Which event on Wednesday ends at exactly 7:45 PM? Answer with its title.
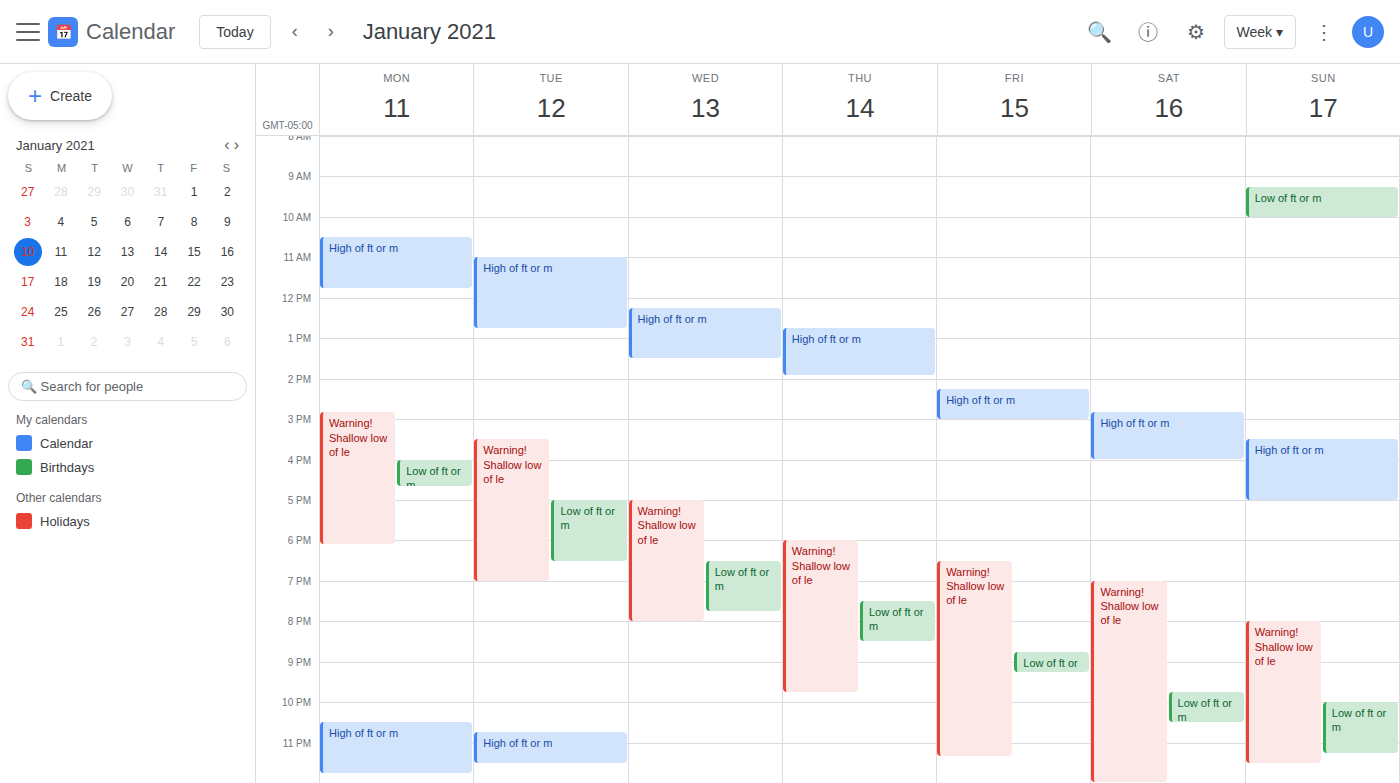
"Low of ft or m"